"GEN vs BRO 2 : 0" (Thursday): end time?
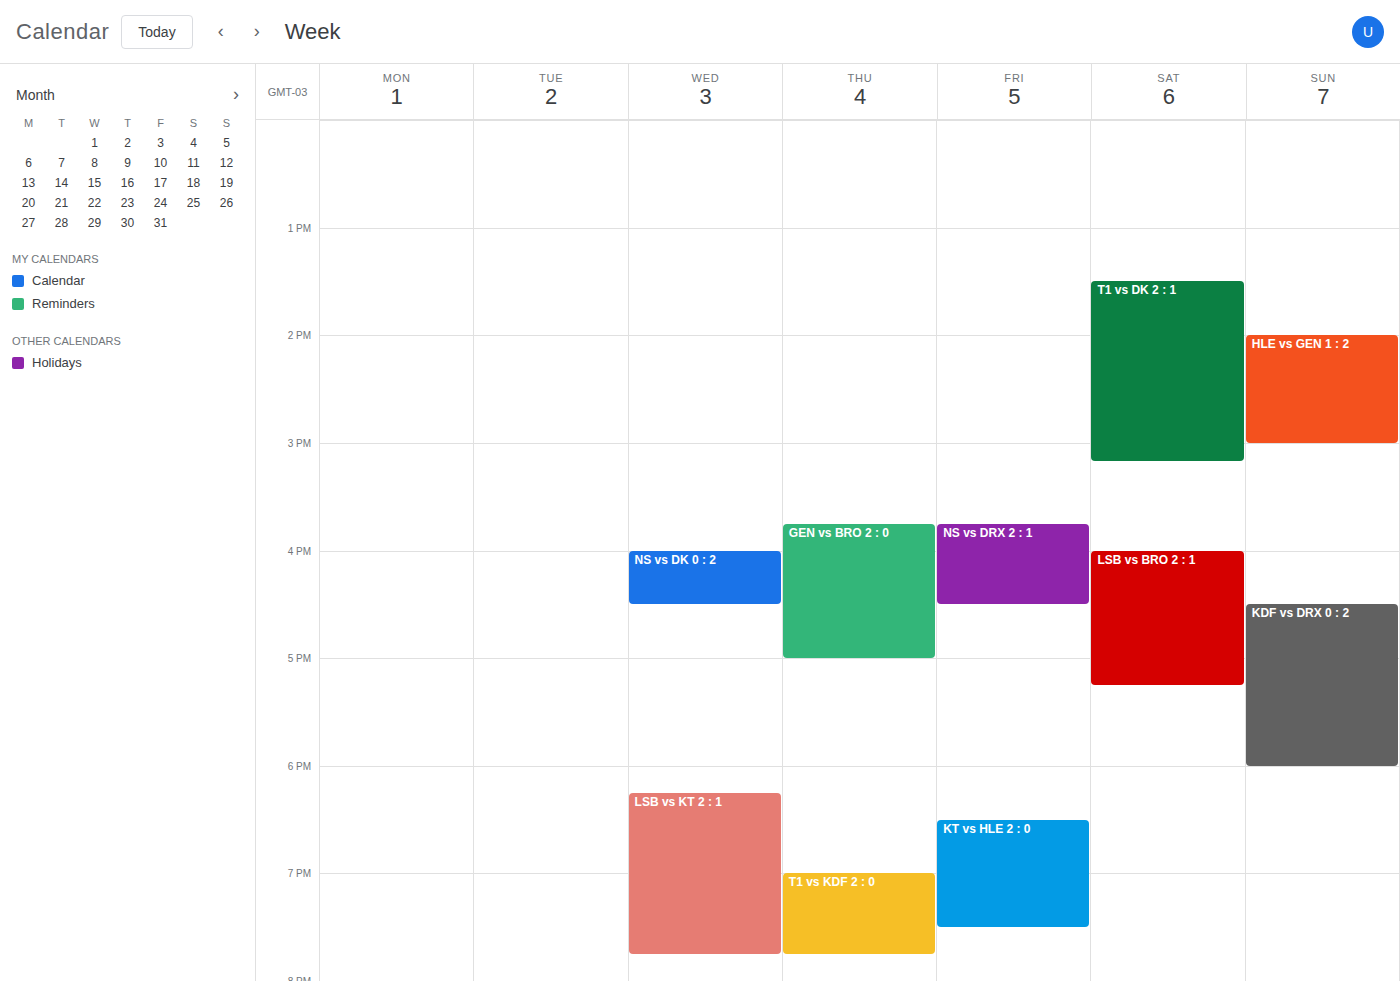
5:00 PM